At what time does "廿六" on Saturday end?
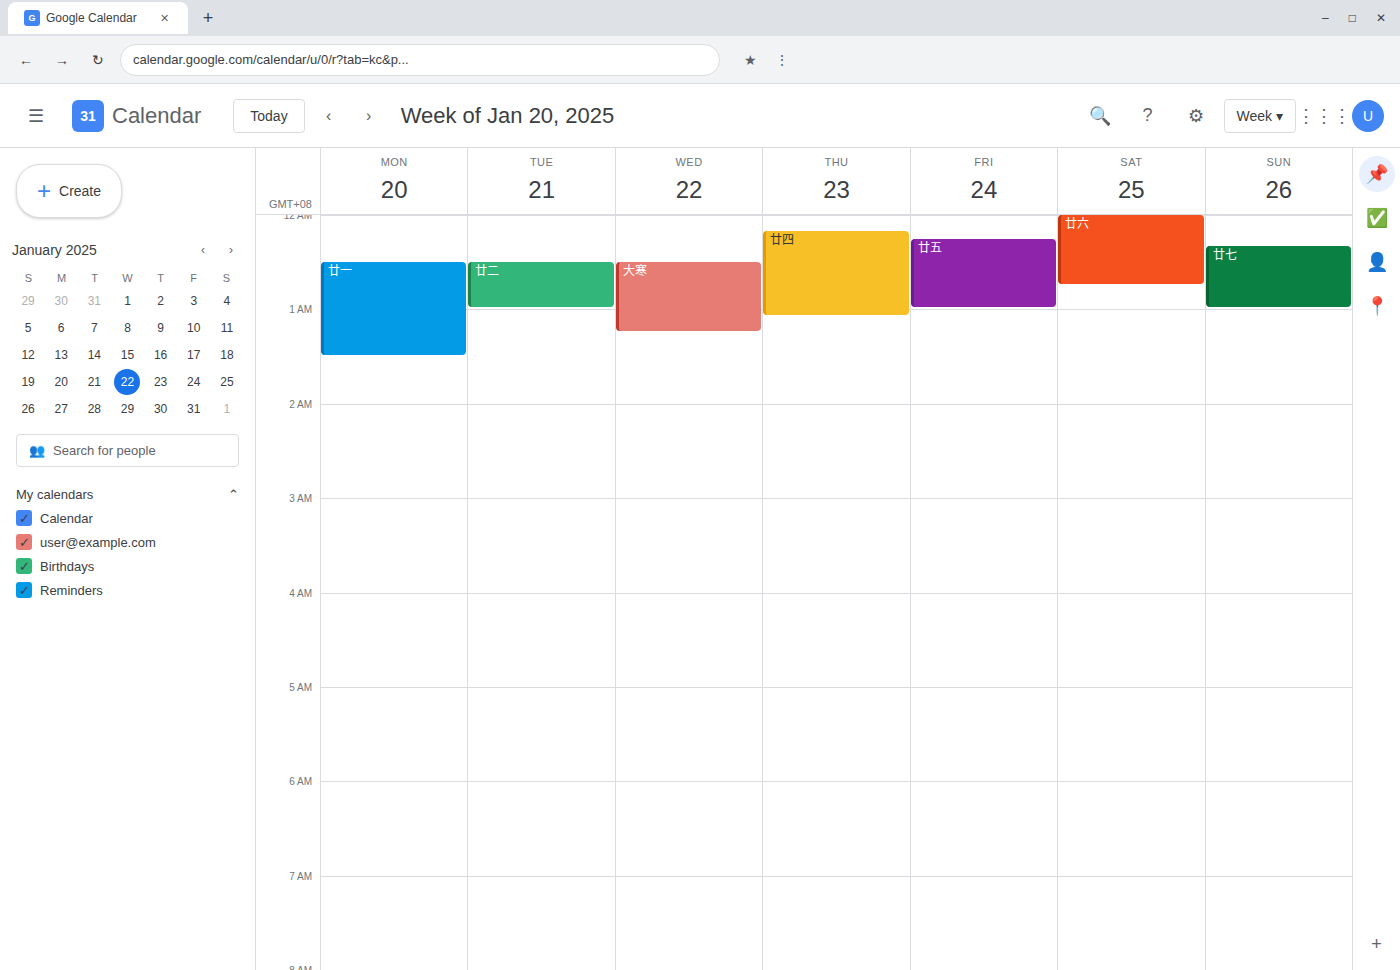
12:45 AM